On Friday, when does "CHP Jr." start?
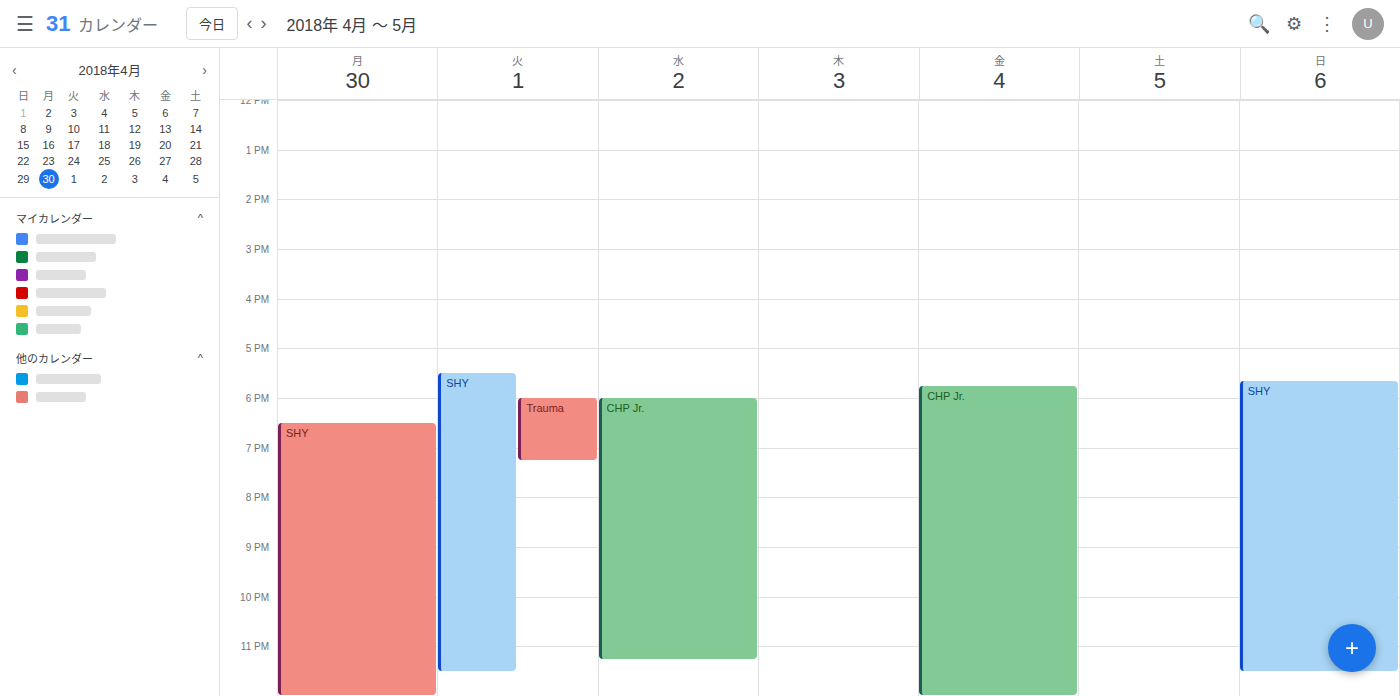
5:45 PM